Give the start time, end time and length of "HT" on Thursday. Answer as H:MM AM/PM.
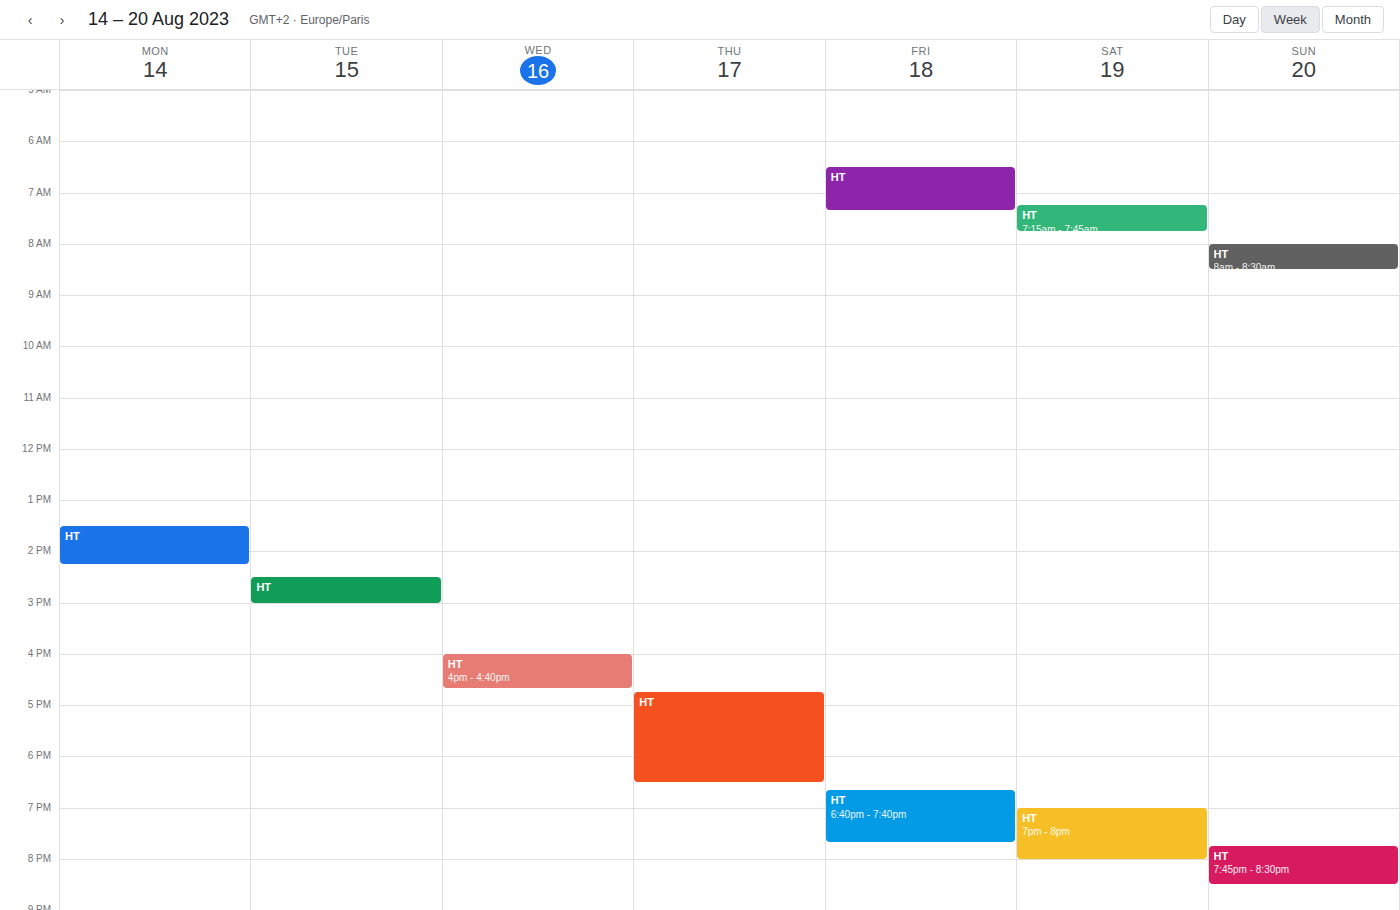
4:45 PM to 6:30 PM, 1 hour 45 minutes